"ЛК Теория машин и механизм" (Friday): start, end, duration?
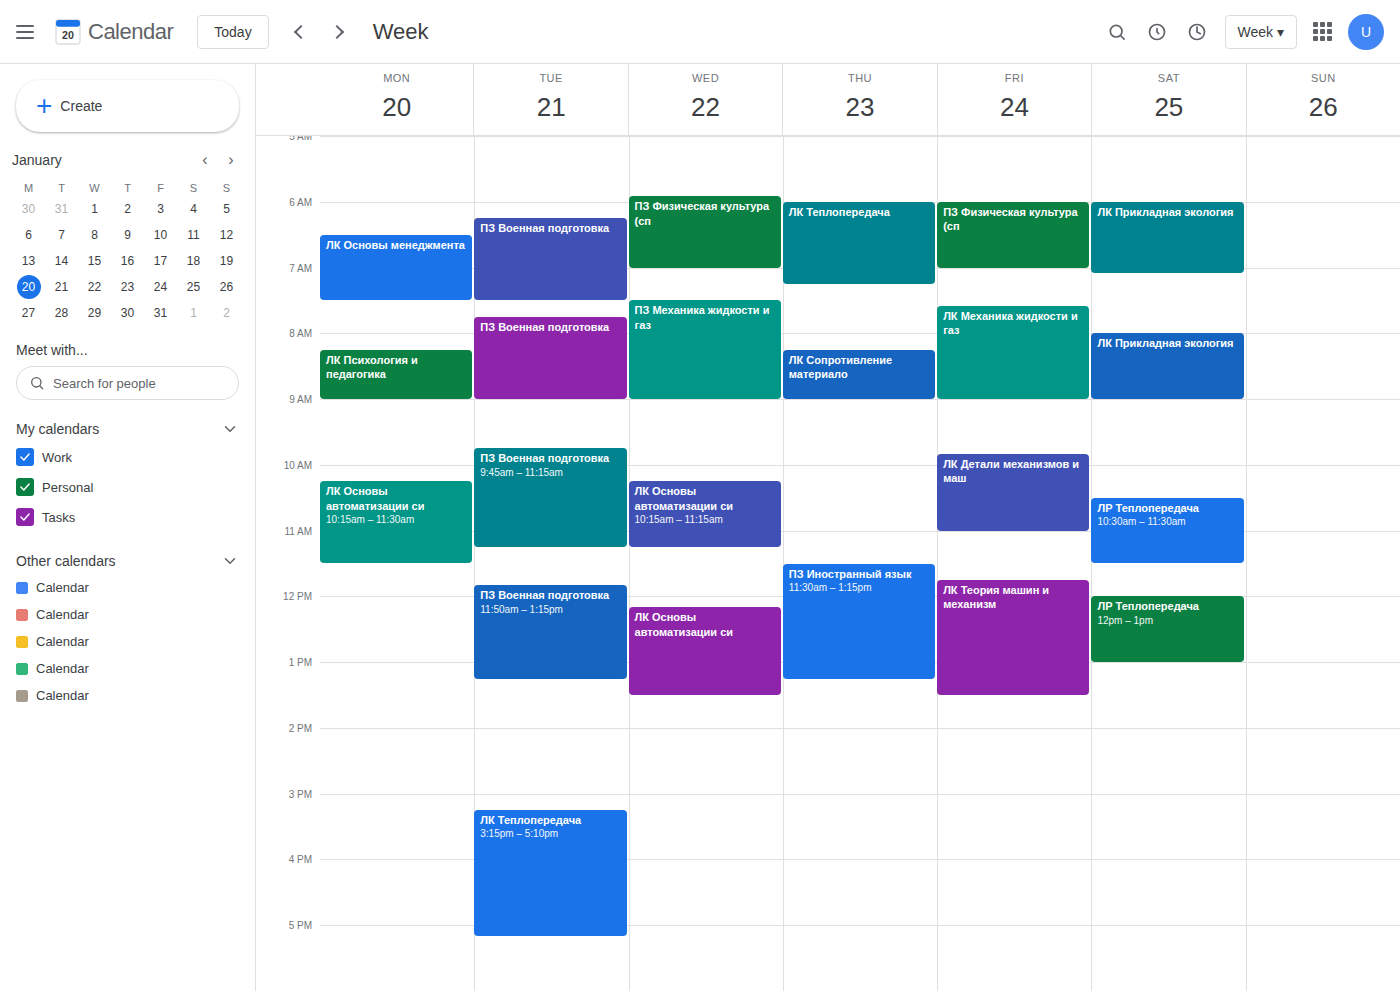
11:45 AM to 1:30 PM, 1 hour 45 minutes